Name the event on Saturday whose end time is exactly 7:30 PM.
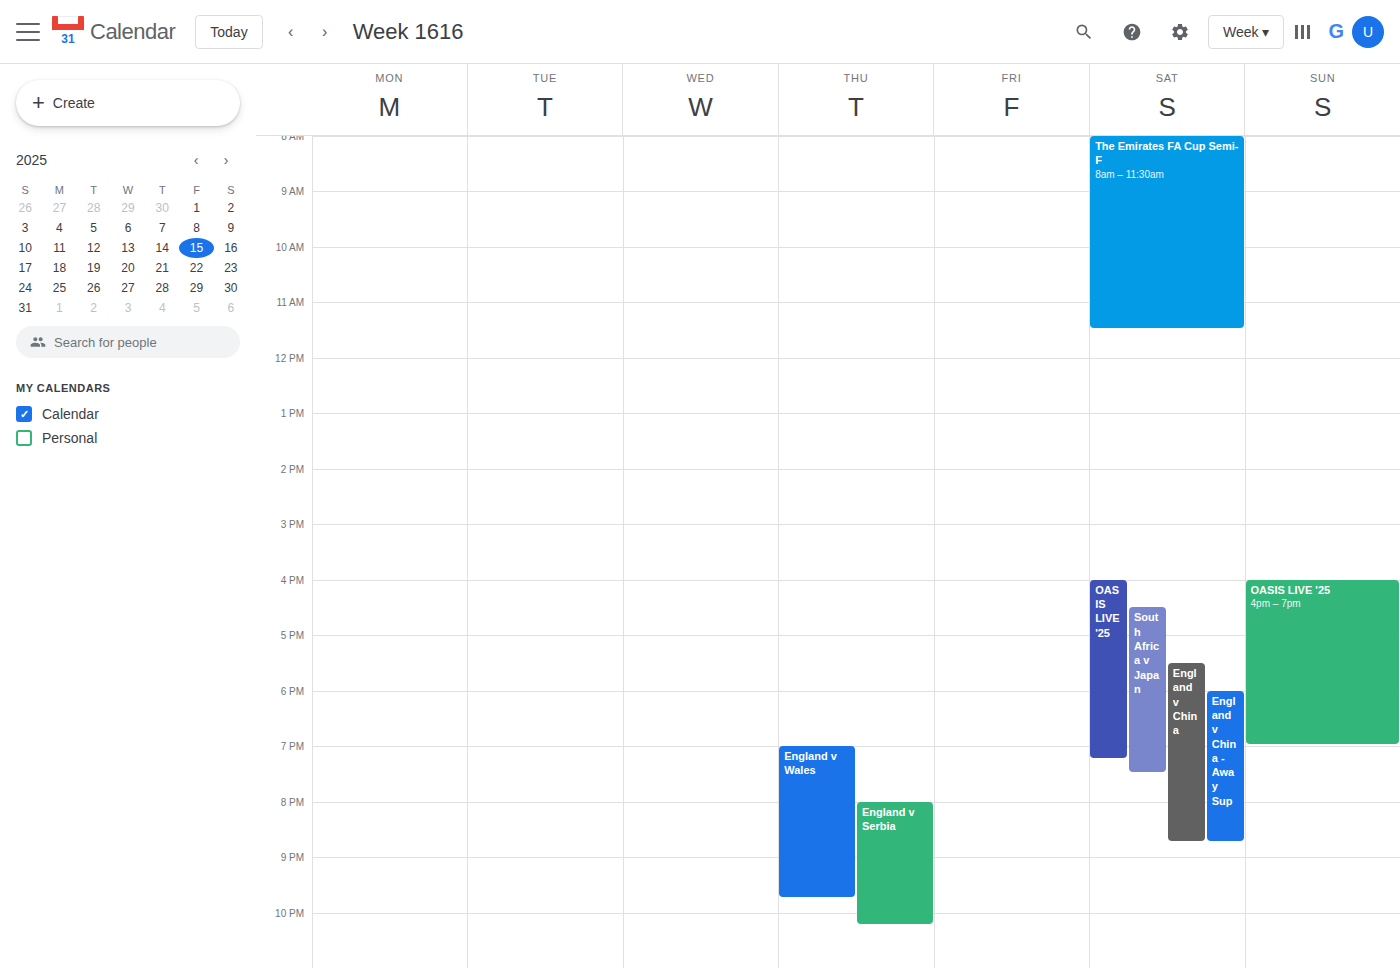
"South Africa v Japan"